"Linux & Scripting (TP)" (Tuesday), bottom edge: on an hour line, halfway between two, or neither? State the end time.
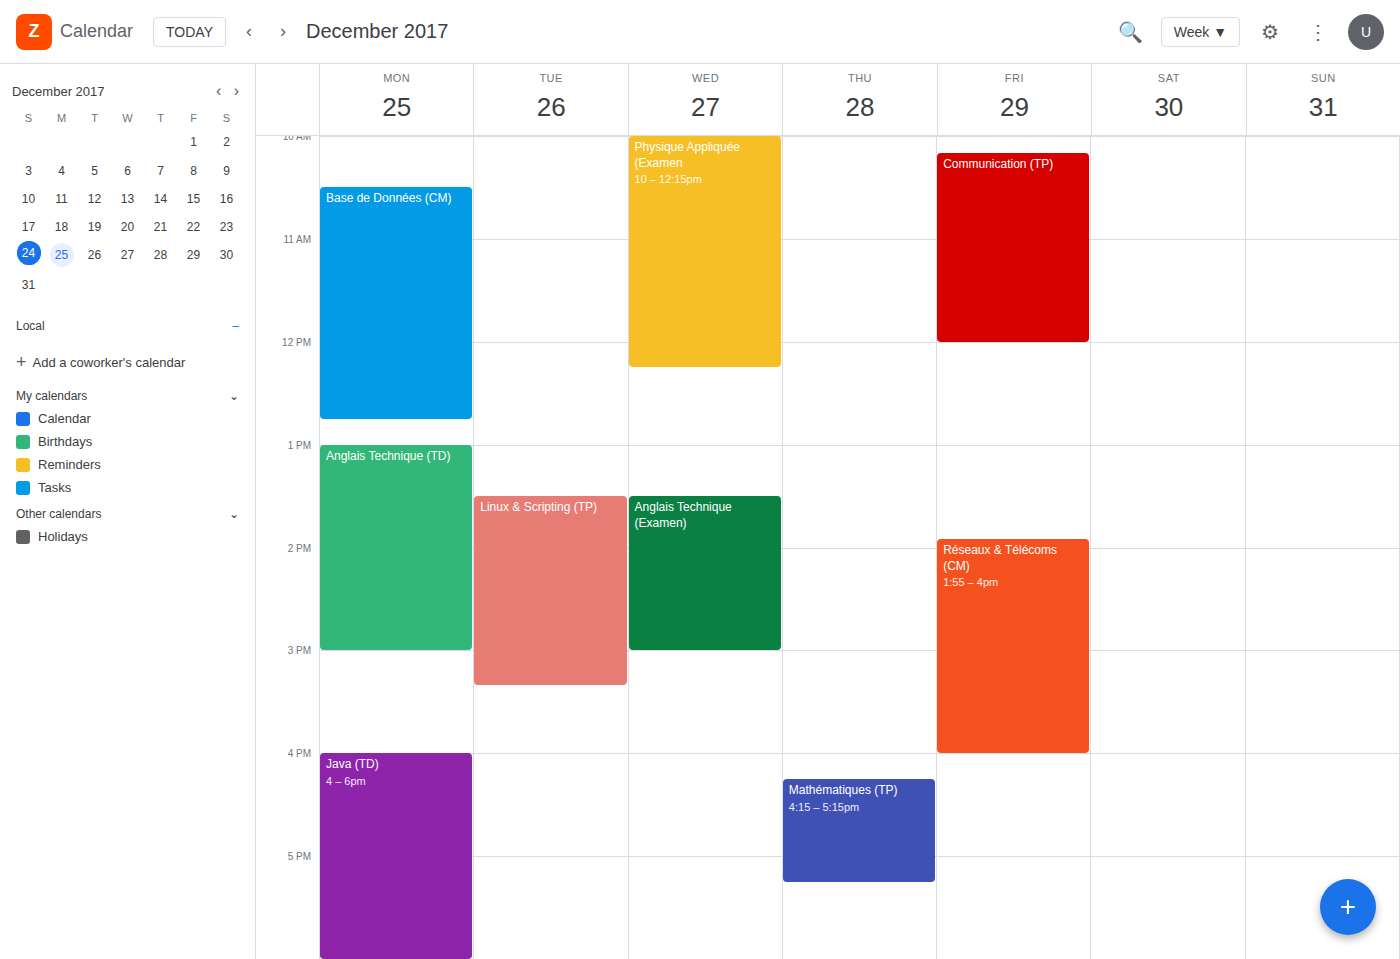
15:20 -- neither: 20 minutes below the 15:00 line and 40 minutes above the 16:00 line.